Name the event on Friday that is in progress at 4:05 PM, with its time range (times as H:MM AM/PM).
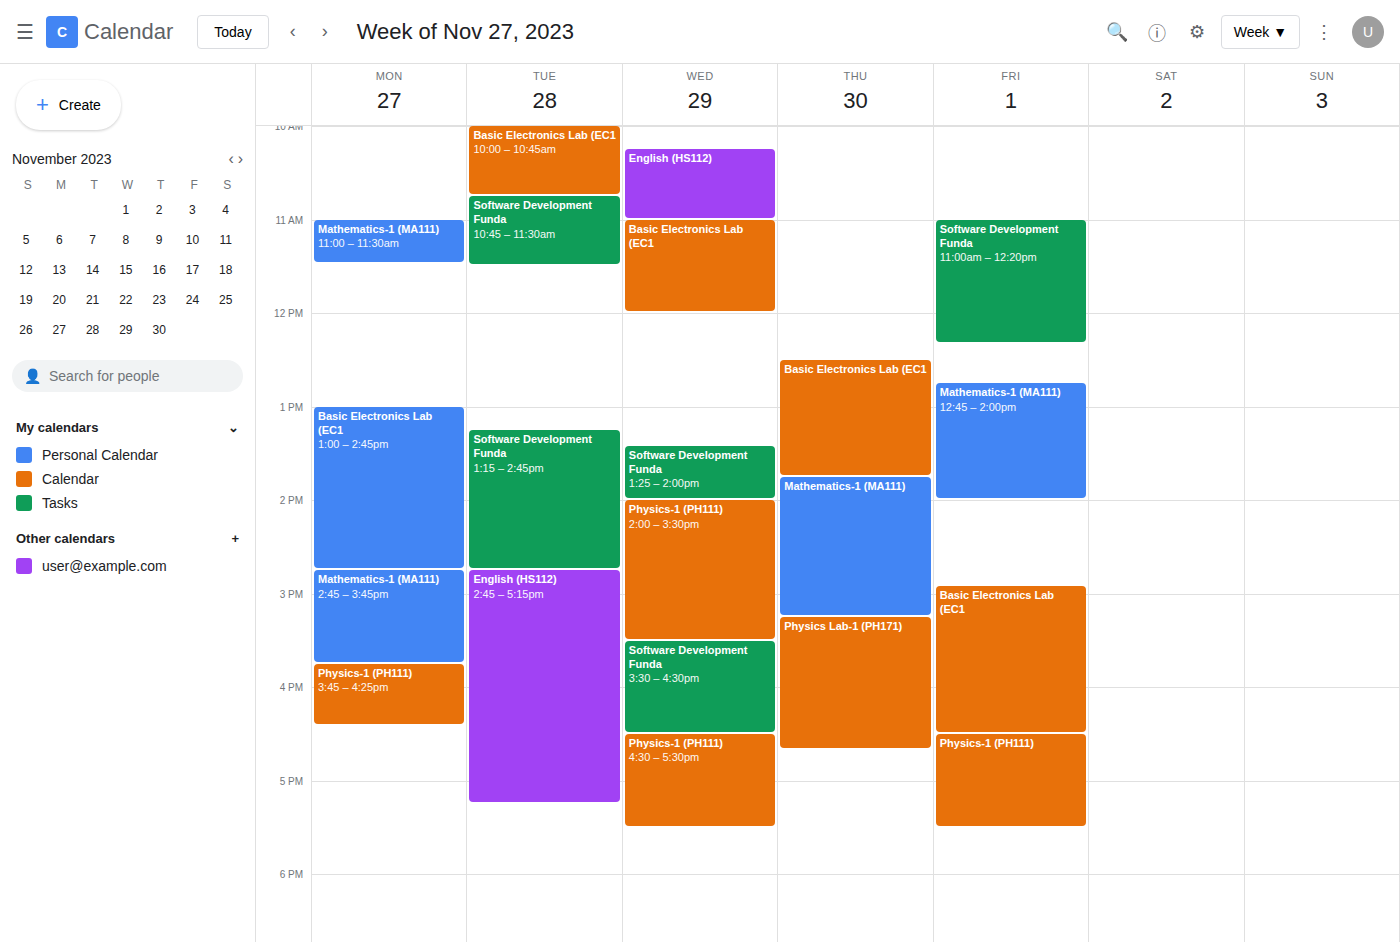
"Basic Electronics Lab (EC1", 2:55 PM to 4:30 PM